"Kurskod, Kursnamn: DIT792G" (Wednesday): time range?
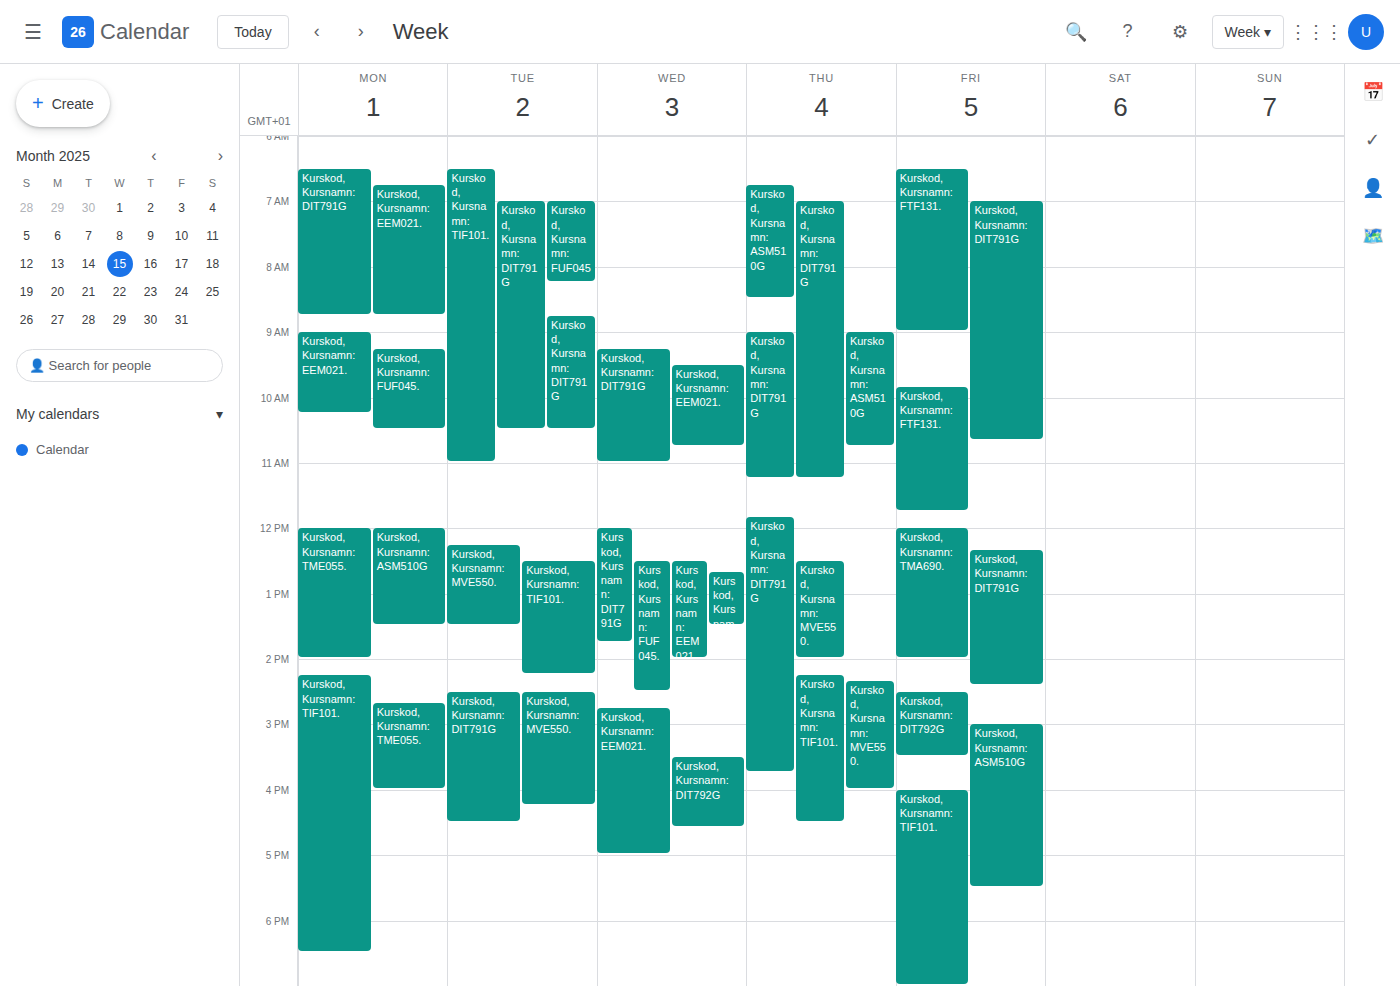
3:30 PM to 4:35 PM